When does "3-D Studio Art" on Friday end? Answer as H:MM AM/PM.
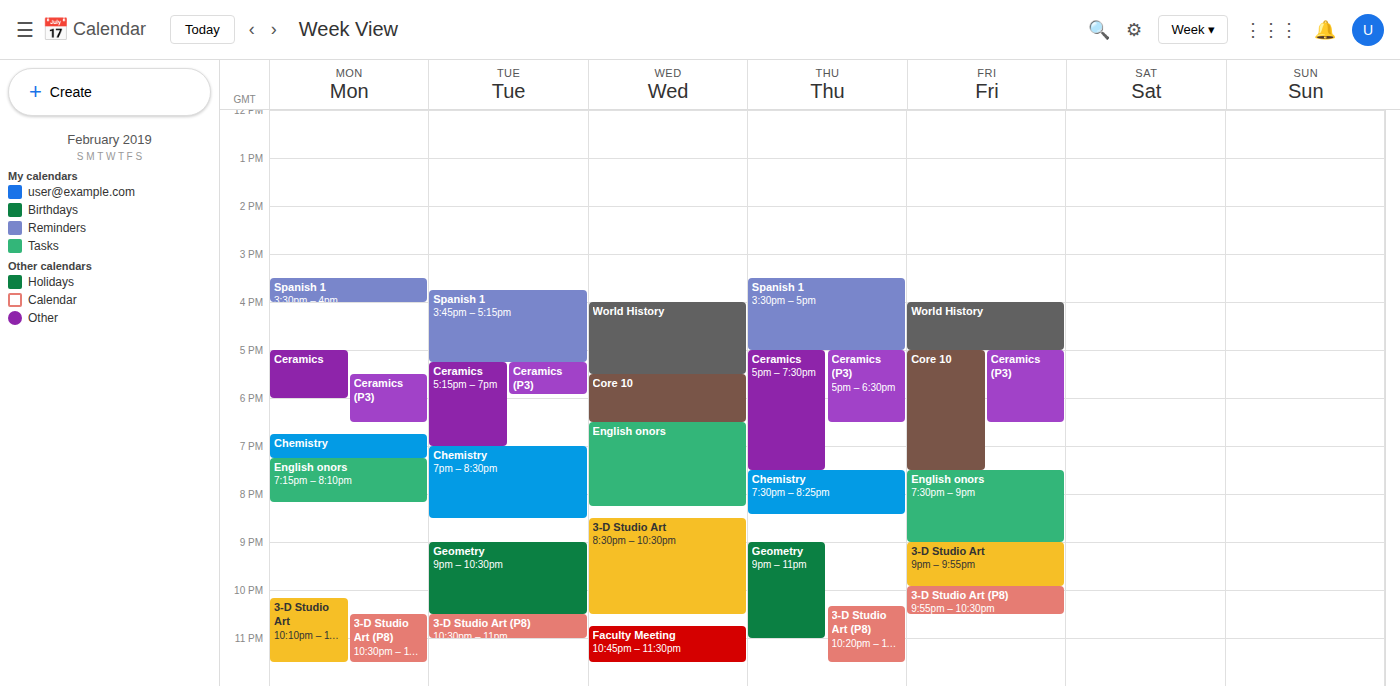
9:55 PM